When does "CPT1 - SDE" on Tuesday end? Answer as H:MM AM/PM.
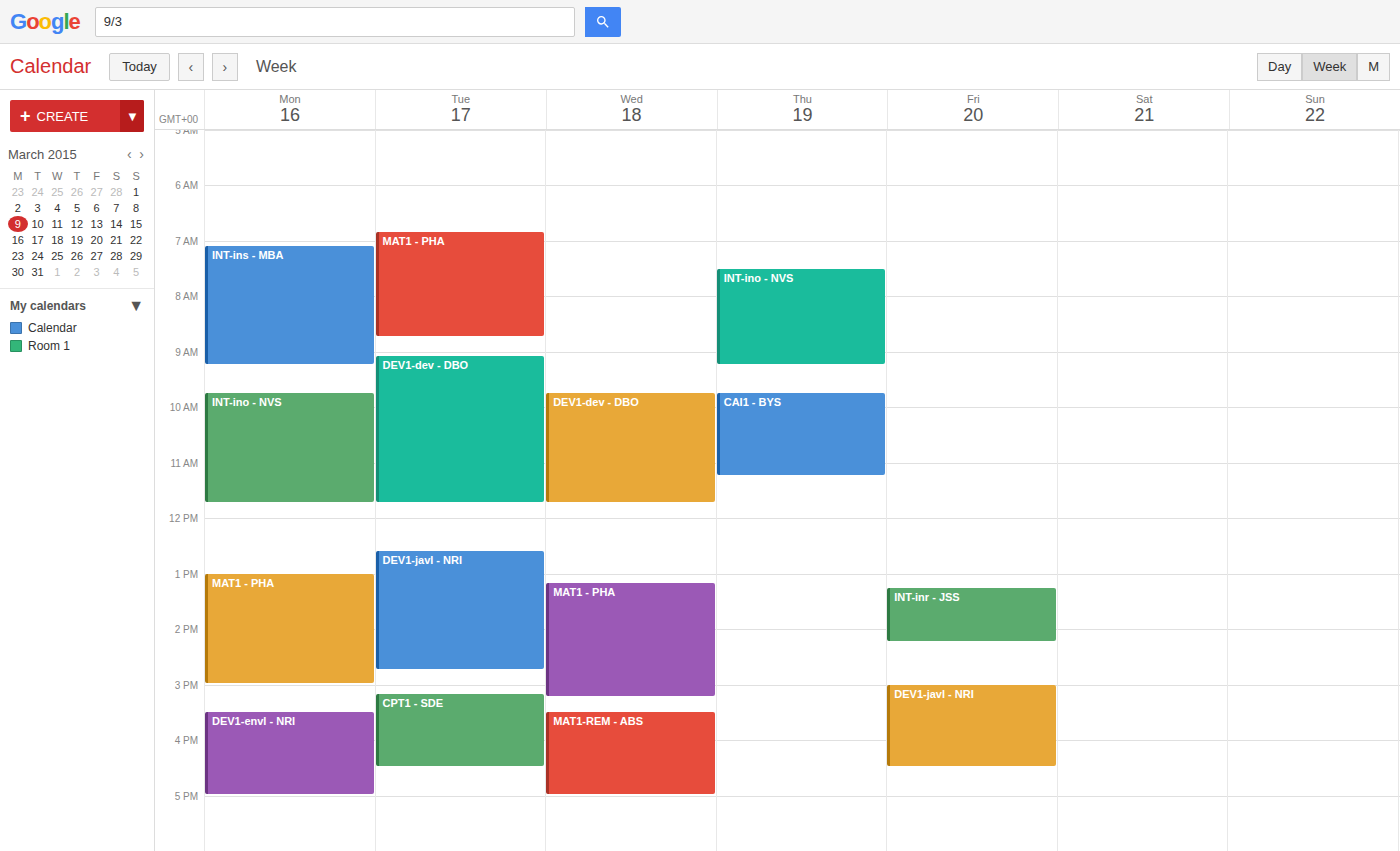
4:30 PM